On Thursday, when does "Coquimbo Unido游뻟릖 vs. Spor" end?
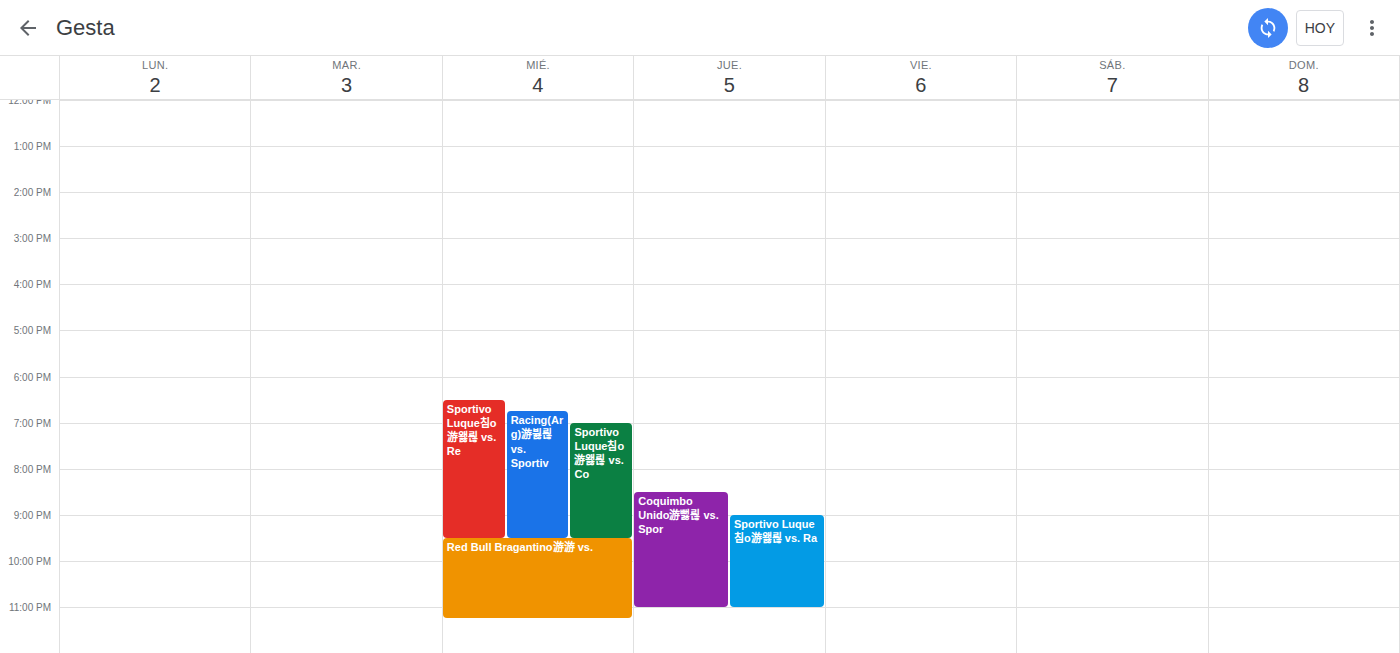
11:00 PM